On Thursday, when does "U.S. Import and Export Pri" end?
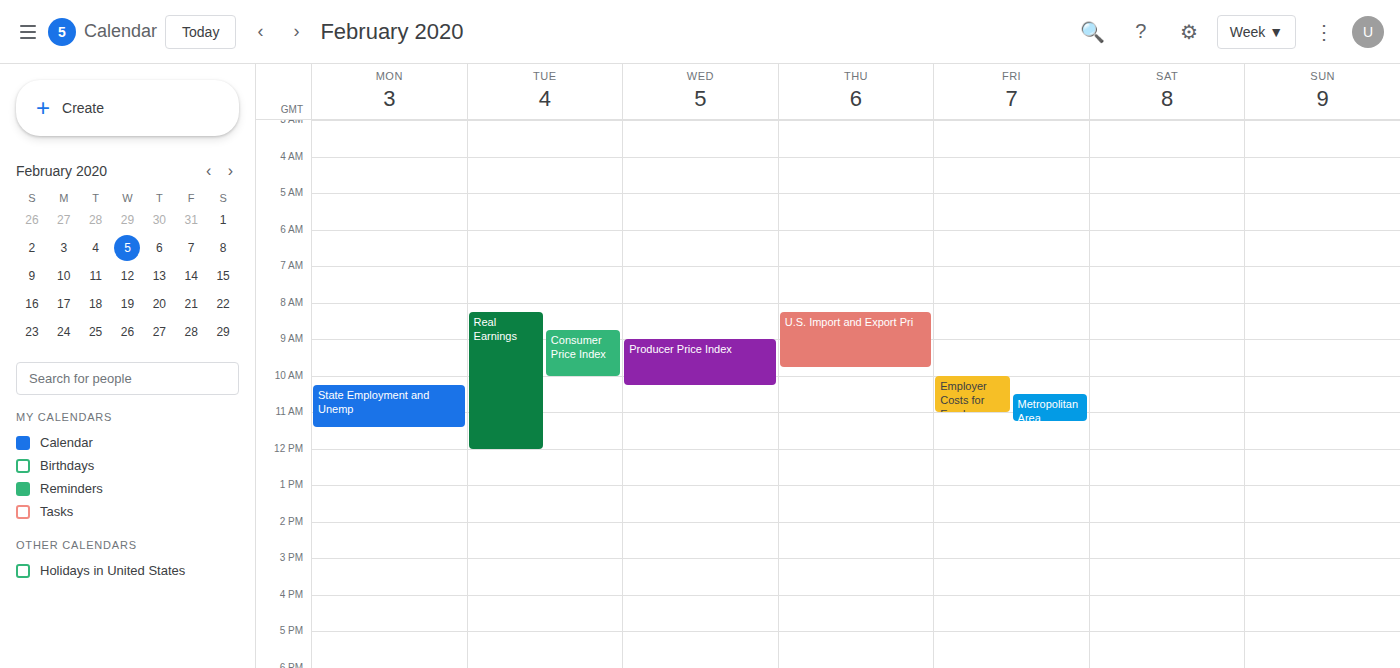
9:45 AM